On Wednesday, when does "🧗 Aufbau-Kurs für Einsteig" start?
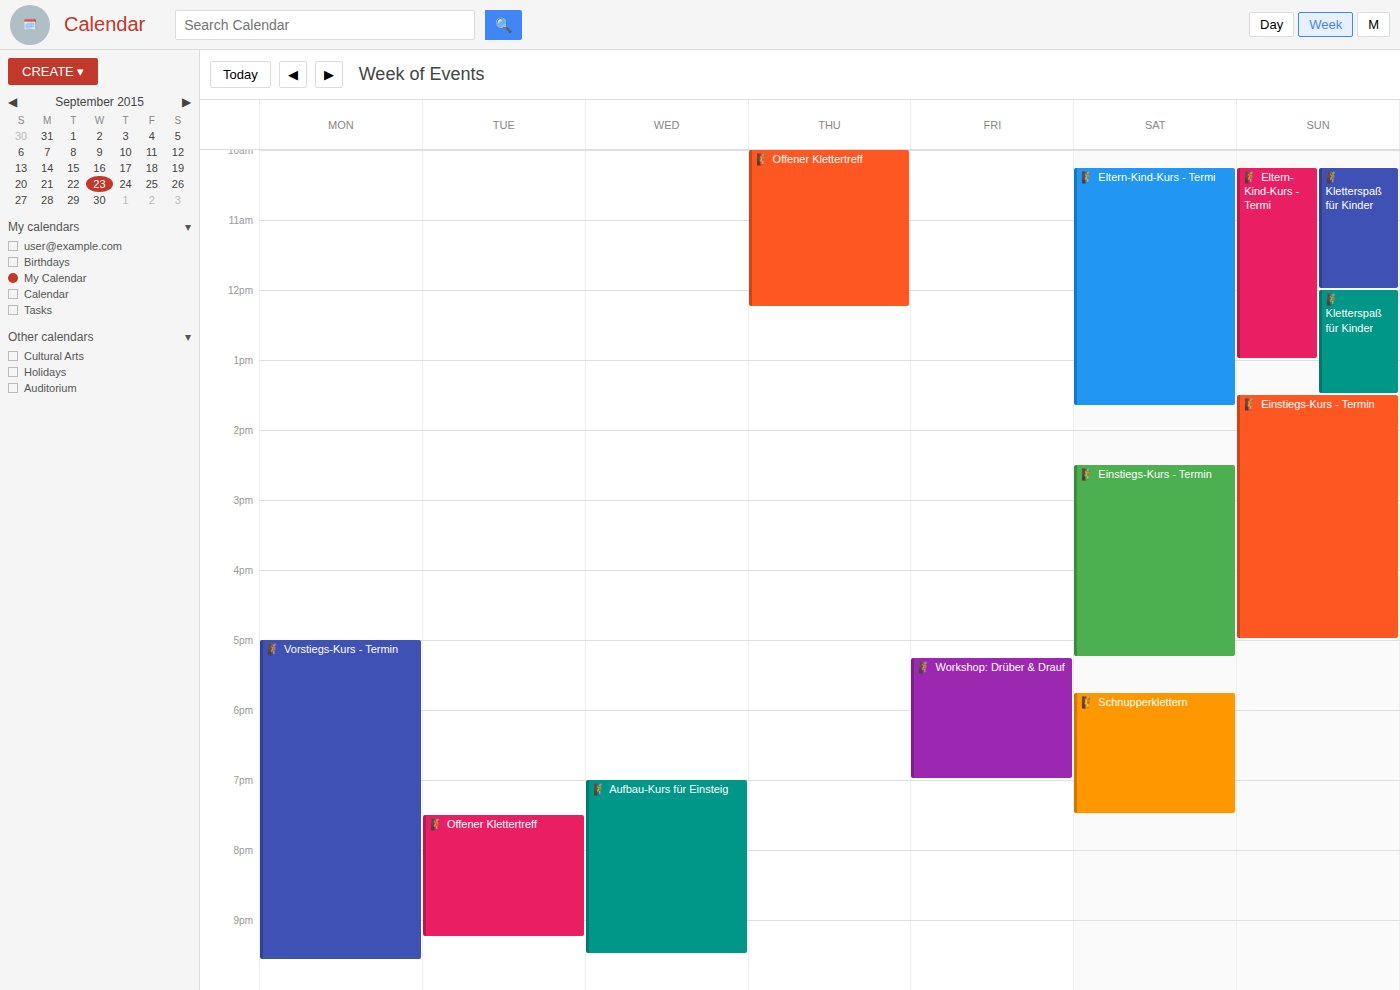
7:00 PM